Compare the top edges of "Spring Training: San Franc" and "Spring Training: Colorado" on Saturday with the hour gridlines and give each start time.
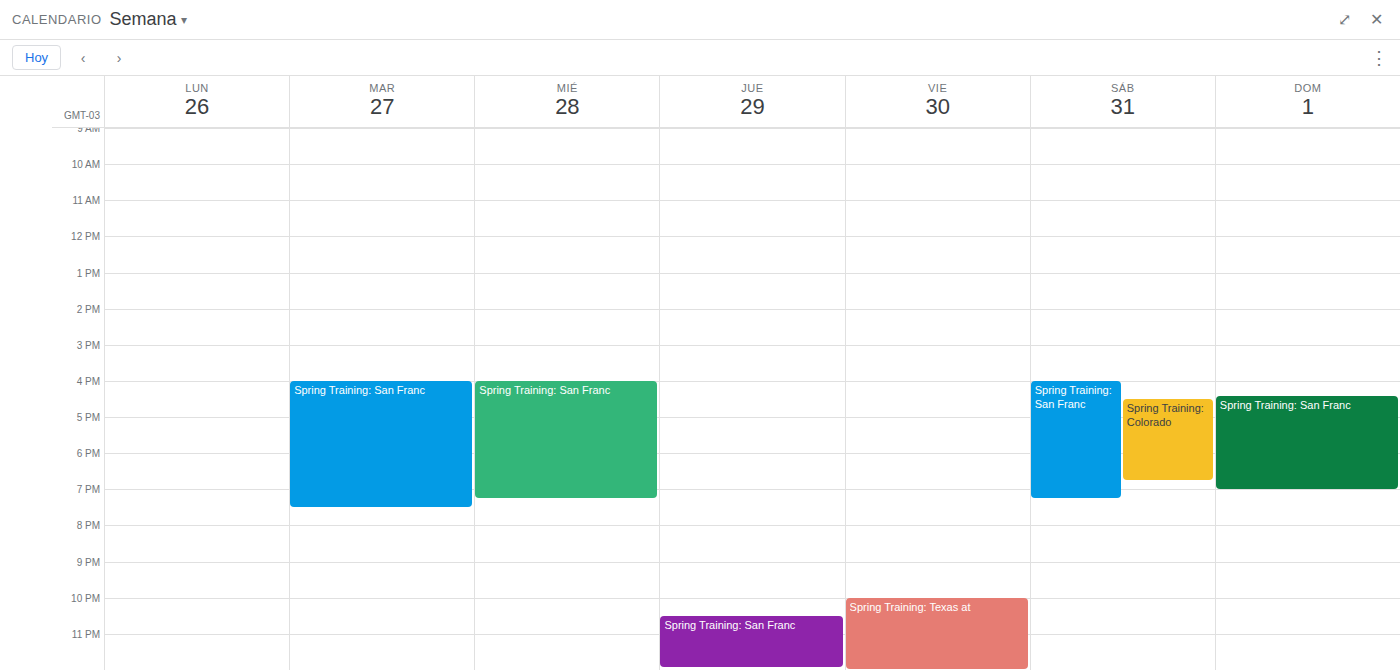
"Spring Training: San Franc": 4:00 PM, exactly on the 4 PM line. "Spring Training: Colorado": 4:30 PM, halfway between the 4 PM and 5 PM lines.